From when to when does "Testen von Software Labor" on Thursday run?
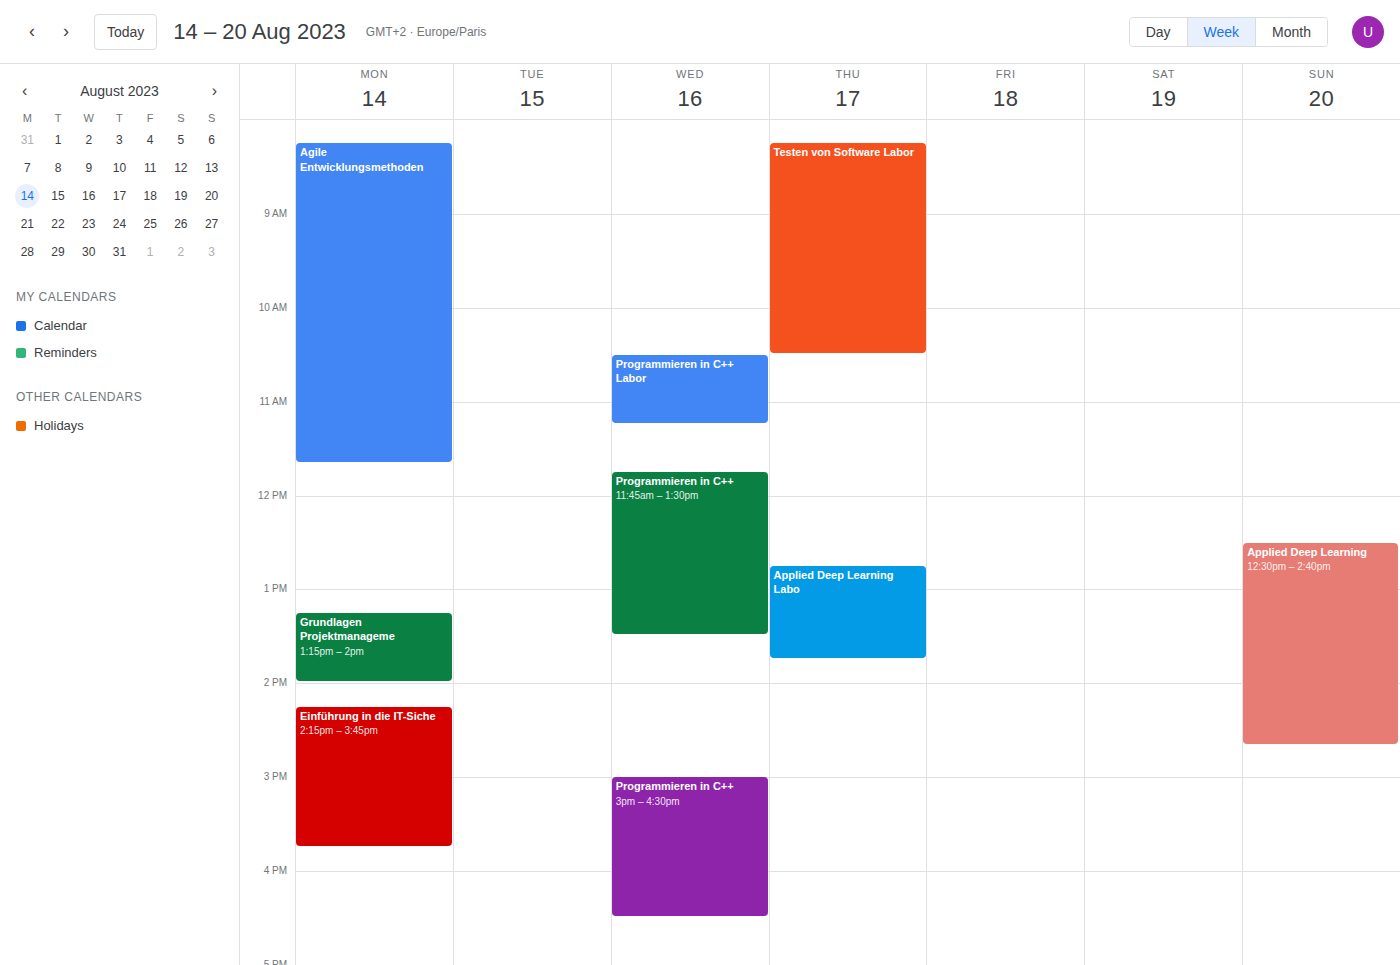
8:15 AM to 10:30 AM